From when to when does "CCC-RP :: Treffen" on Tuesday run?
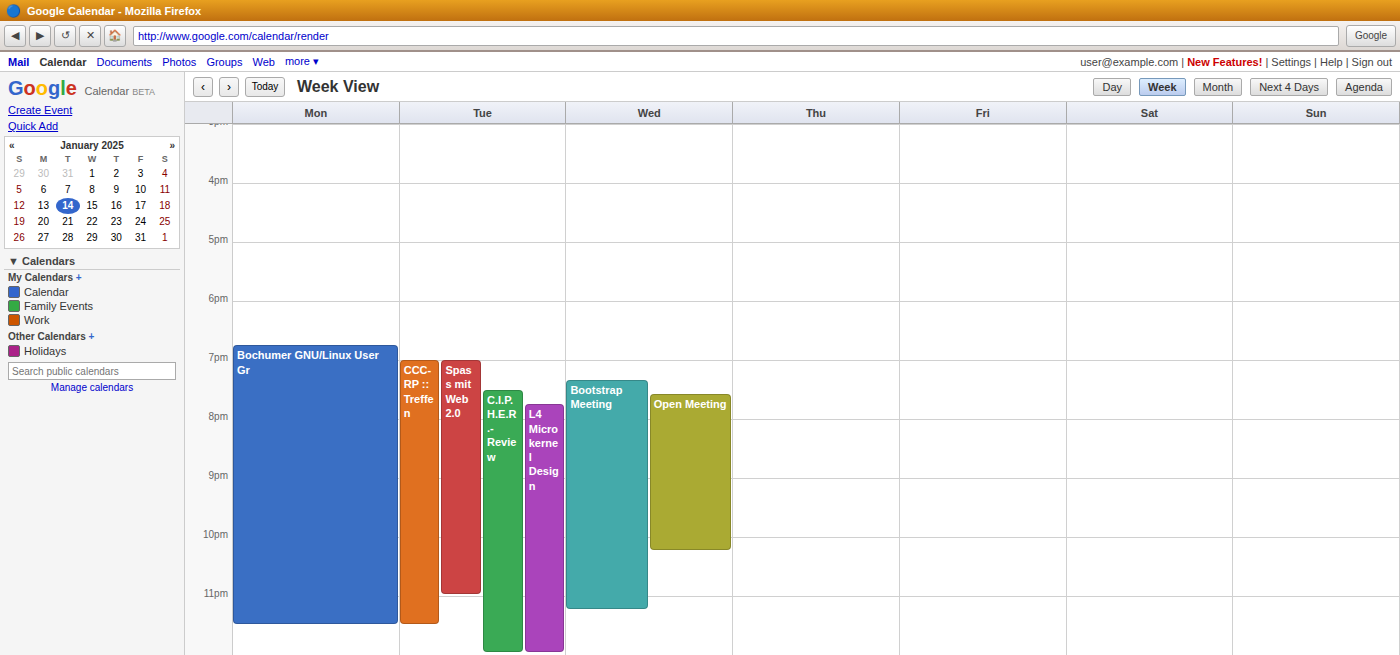
7:00 PM to 11:30 PM